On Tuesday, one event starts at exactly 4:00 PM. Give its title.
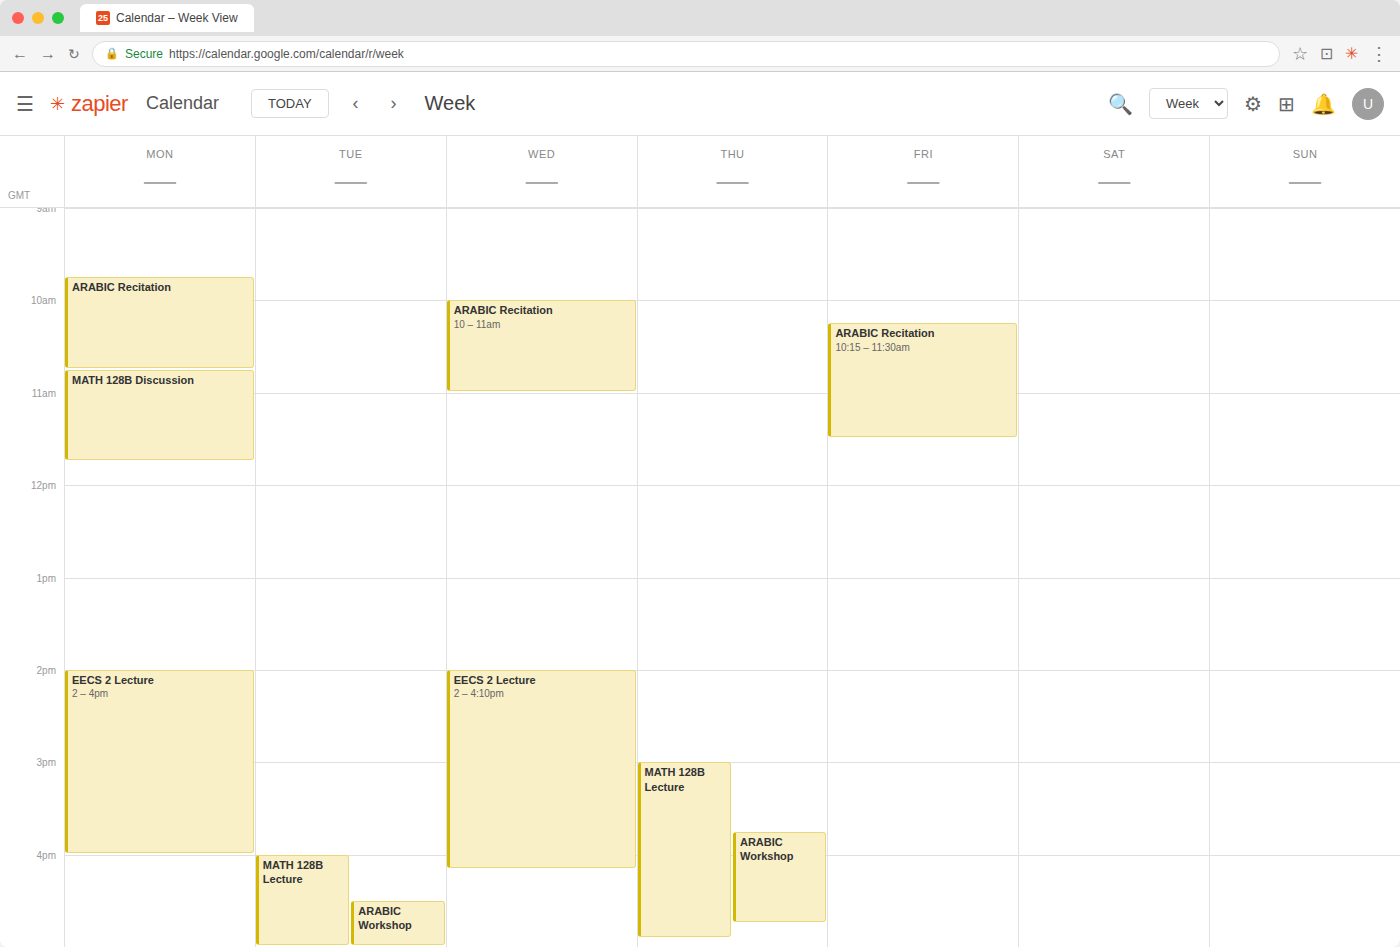
"MATH 128B Lecture"